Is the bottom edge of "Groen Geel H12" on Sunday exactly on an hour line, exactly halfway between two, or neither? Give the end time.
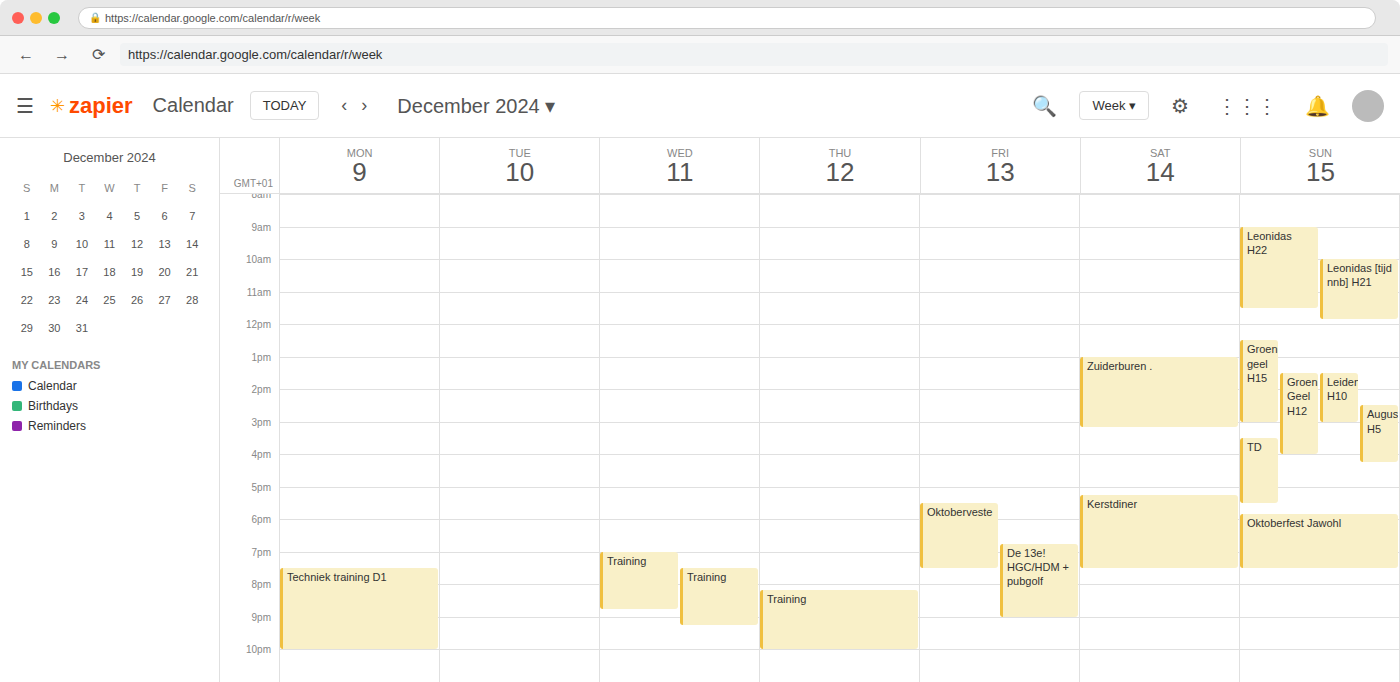
4:00 PM -- exactly on the 4 PM line.